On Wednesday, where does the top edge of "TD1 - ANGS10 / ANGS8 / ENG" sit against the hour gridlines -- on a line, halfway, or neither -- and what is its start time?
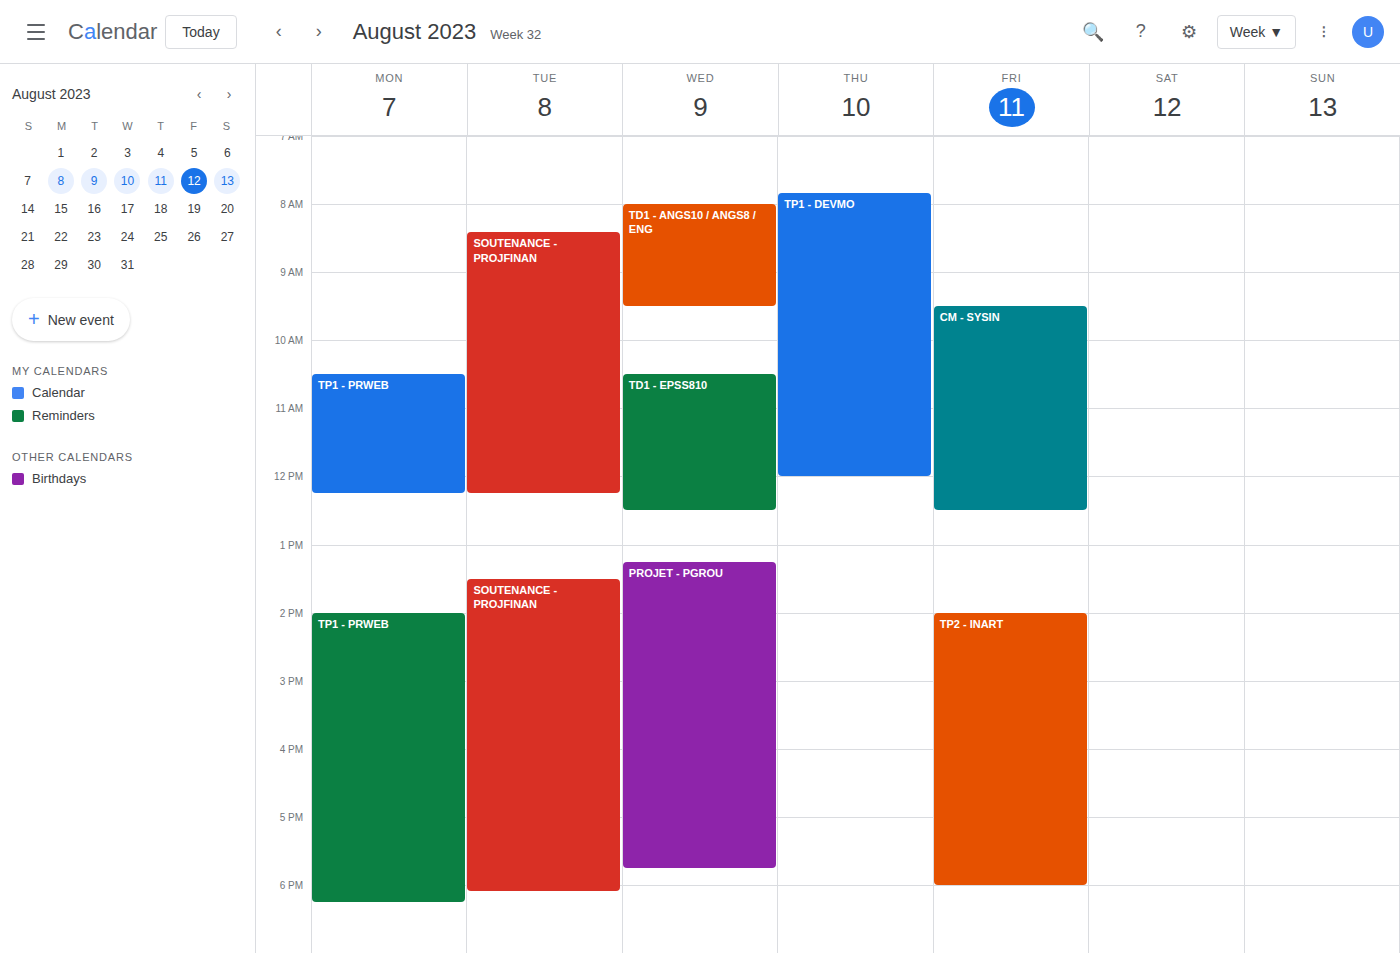
8:00 AM -- exactly on the 8 AM line.